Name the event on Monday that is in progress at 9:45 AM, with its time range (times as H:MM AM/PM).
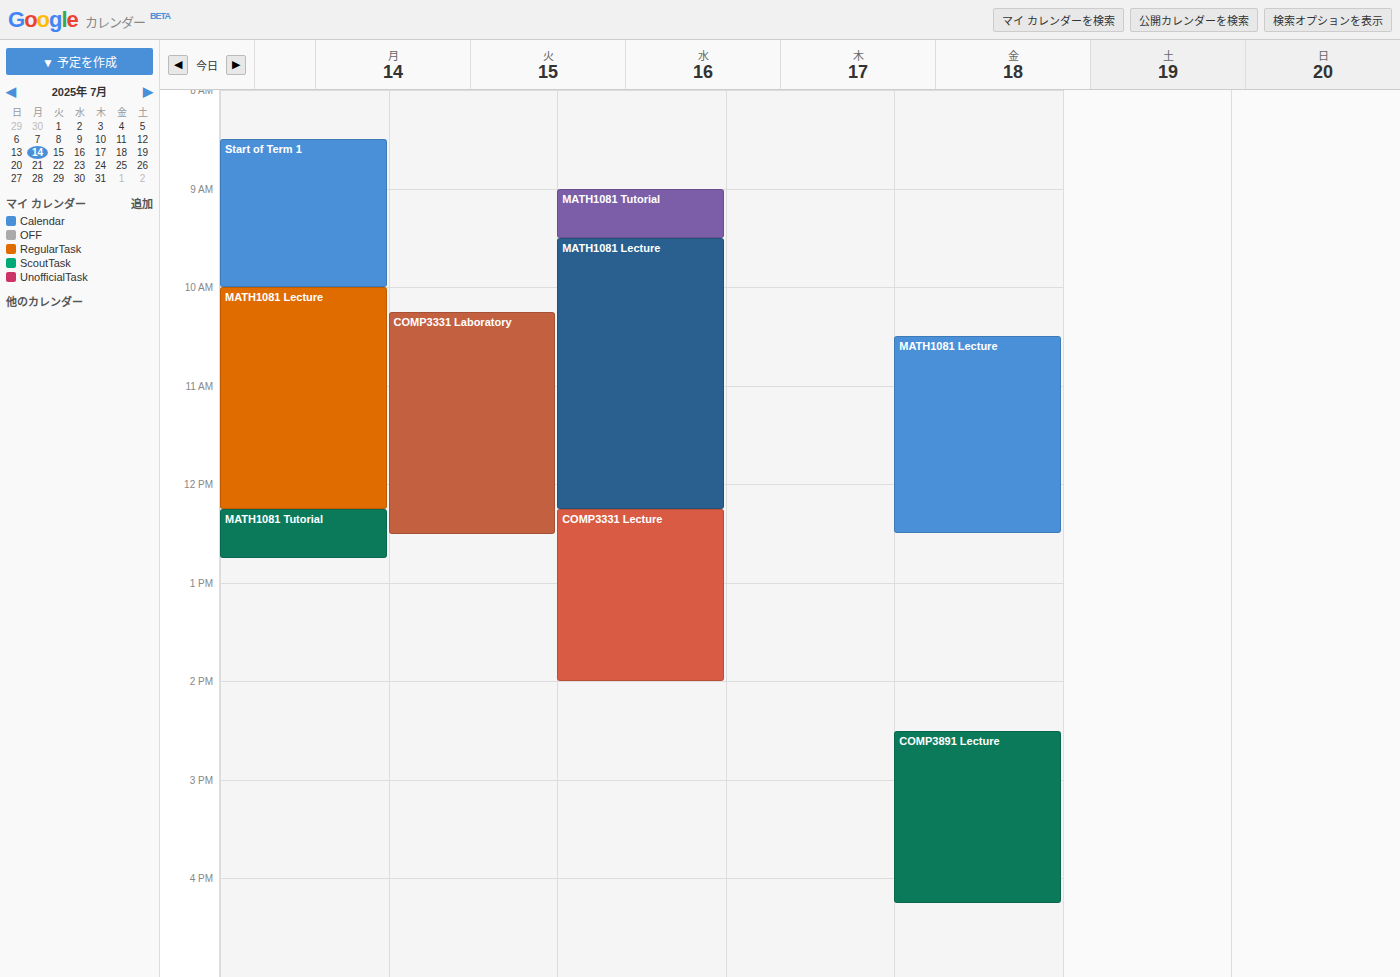
"Start of Term 1", 8:30 AM to 10:00 AM